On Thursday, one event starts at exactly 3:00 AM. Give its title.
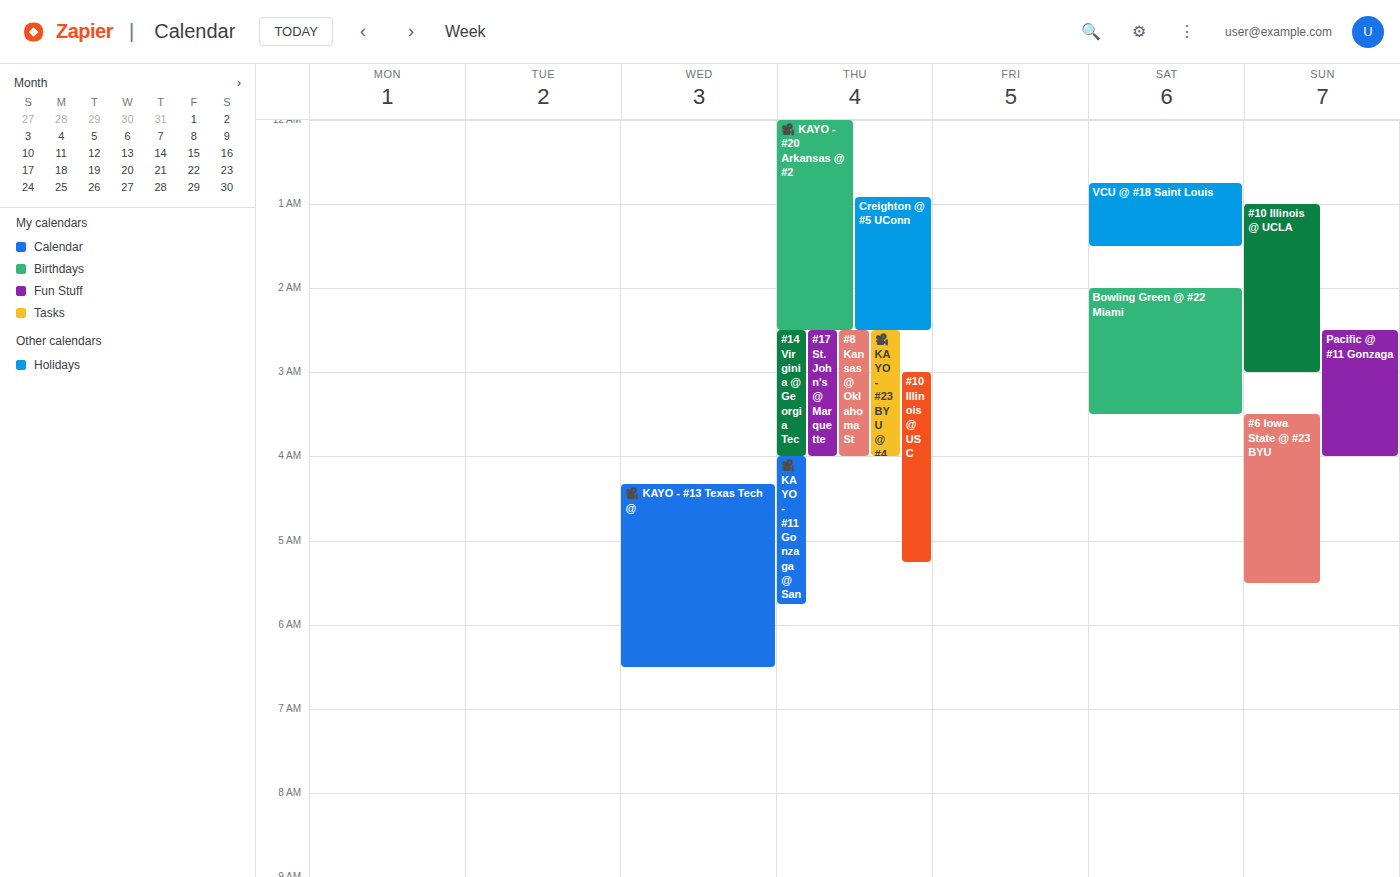
"#10 Illinois @ USC"